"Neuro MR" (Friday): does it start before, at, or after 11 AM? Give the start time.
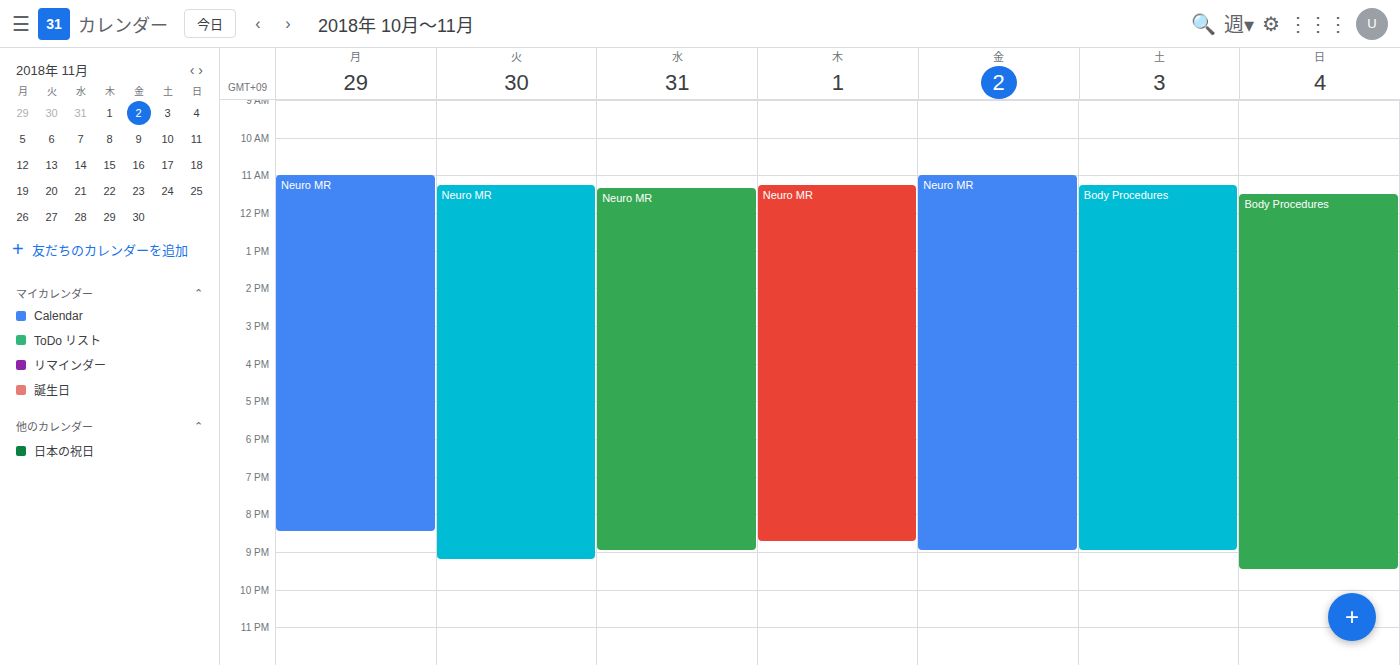
11:00 AM -- exactly at 11 AM, on the 11 AM line.